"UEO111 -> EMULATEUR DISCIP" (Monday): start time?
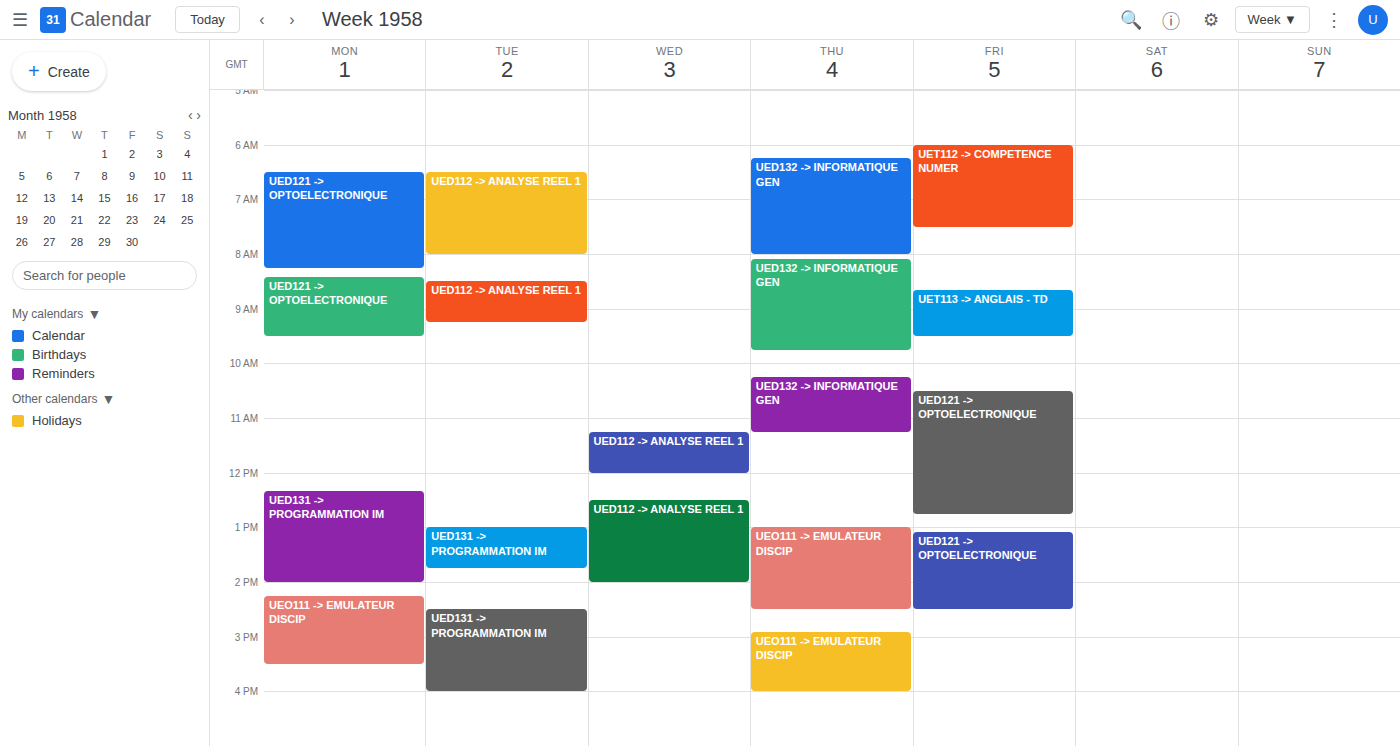
2:15 PM